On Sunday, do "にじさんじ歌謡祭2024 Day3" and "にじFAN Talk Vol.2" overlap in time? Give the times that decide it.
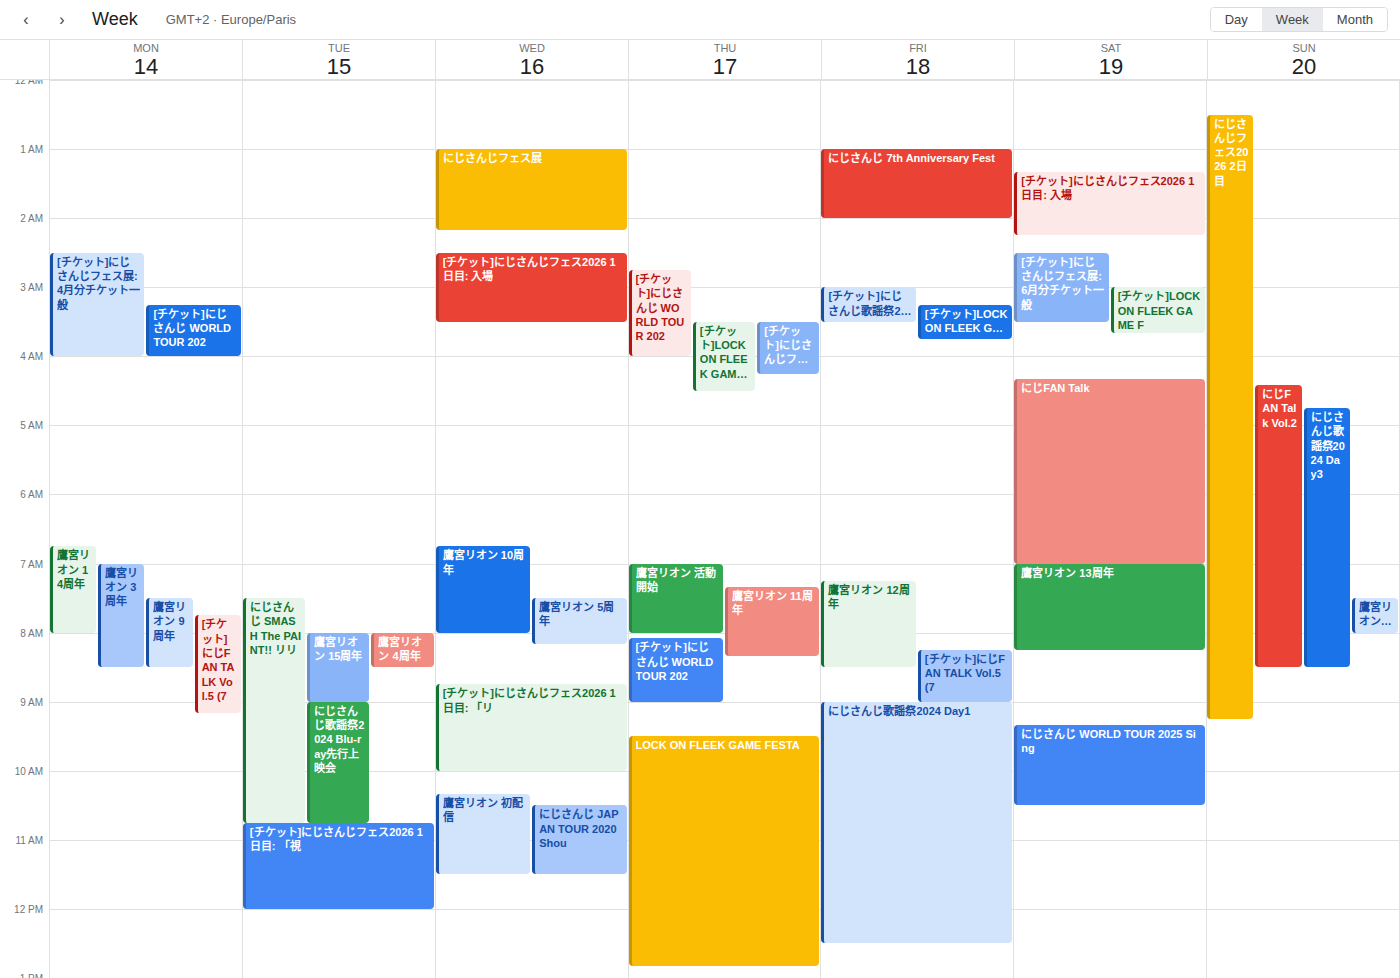
"にじさんじ歌謡祭2024 Day3" starts at 4:45 AM, before "にじFAN Talk Vol.2" ends at 8:30 AM -- they overlap.